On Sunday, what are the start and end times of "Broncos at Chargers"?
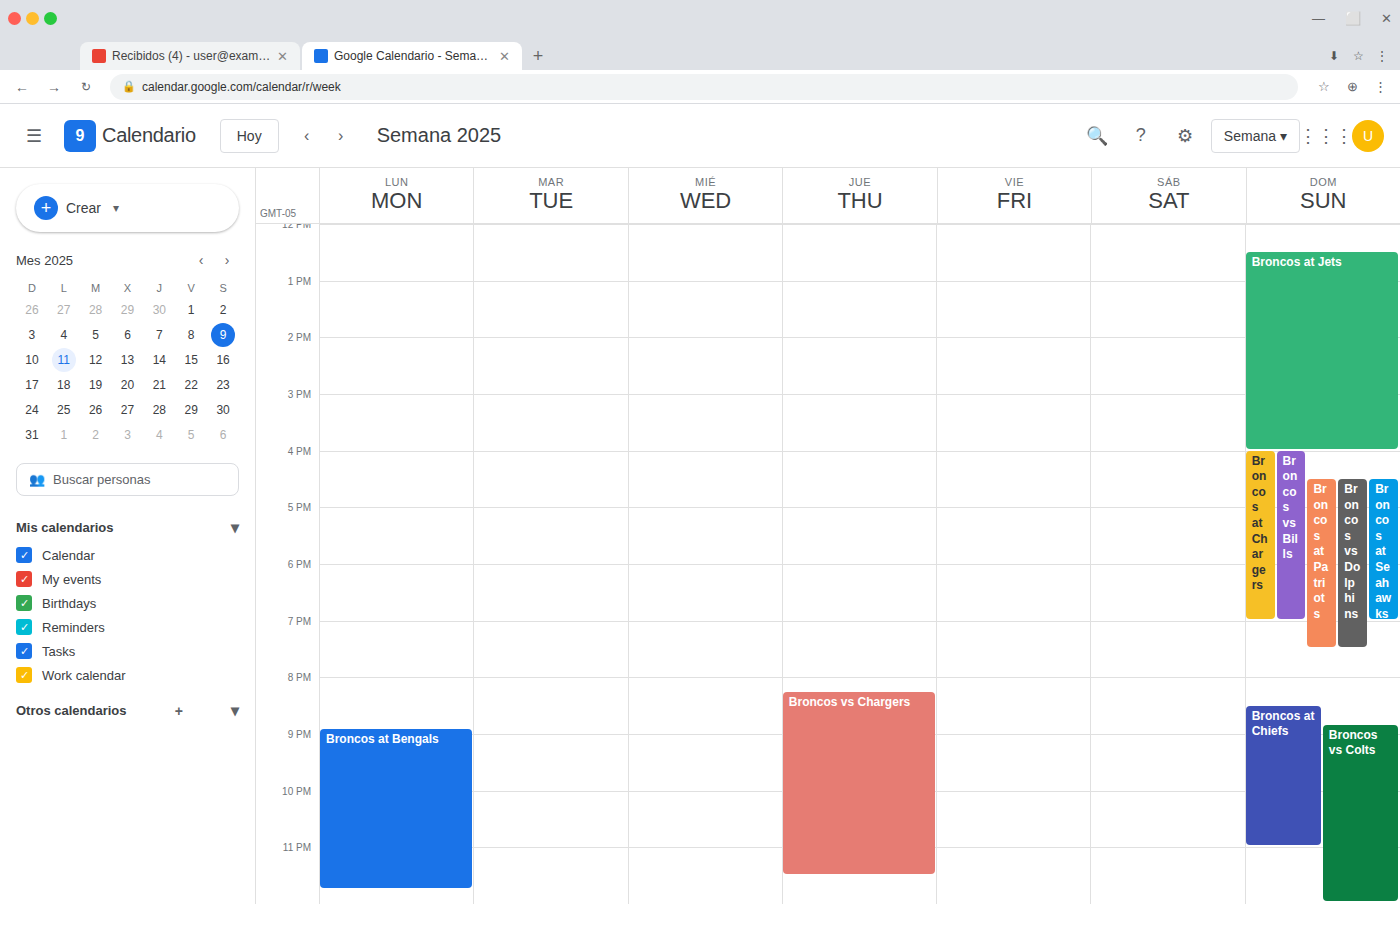
4:00 PM to 7:00 PM